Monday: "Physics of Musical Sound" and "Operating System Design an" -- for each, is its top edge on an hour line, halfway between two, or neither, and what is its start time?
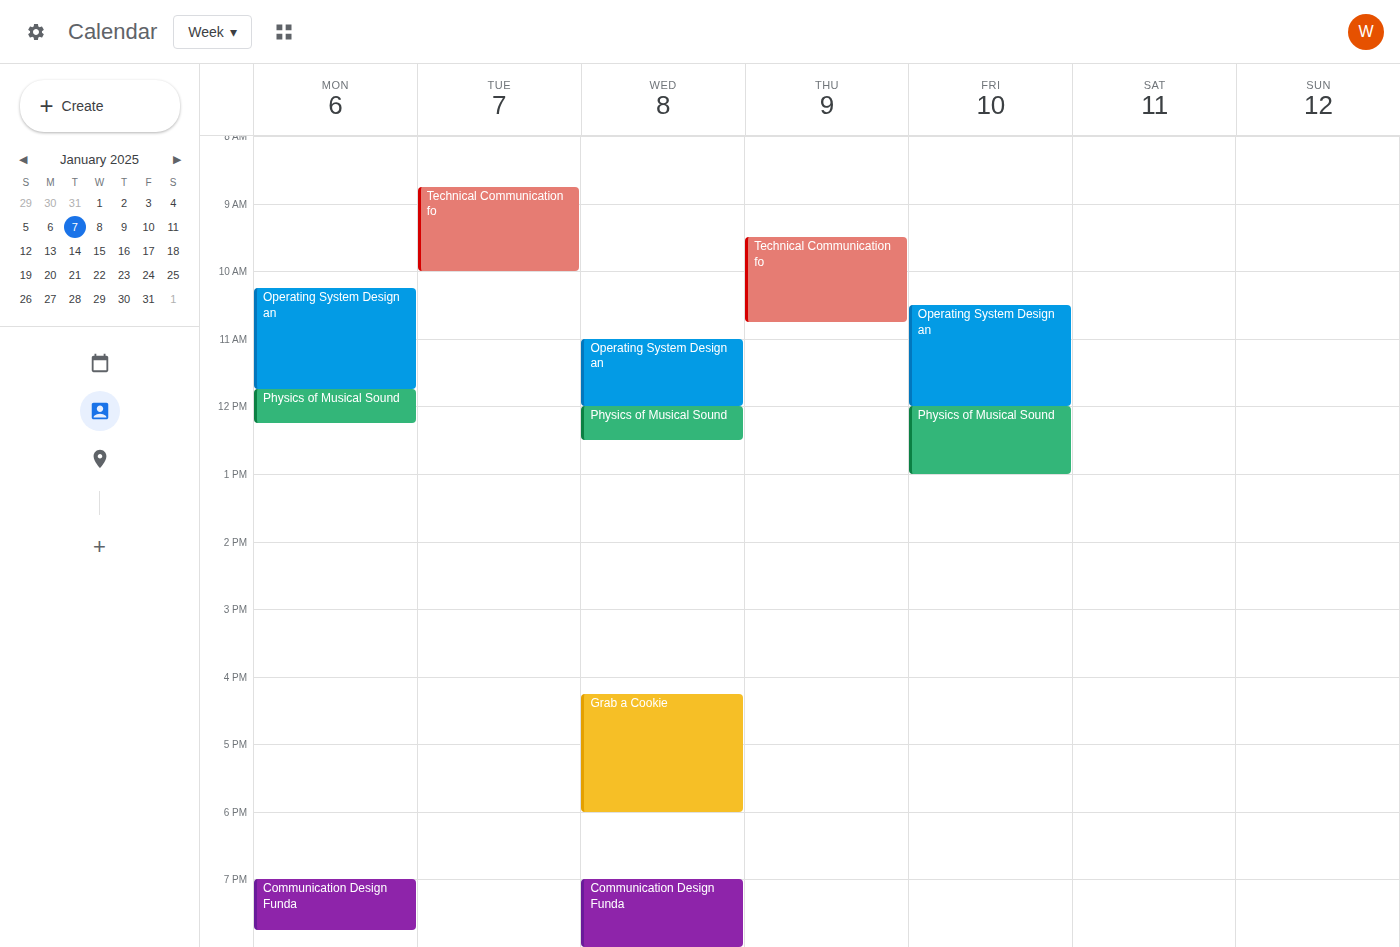
"Physics of Musical Sound": 11:45 AM, neither: three quarters of the way from the 11 AM line to the 12 PM line. "Operating System Design an": 10:15 AM, neither: a quarter of the way from the 10 AM line to the 11 AM line.